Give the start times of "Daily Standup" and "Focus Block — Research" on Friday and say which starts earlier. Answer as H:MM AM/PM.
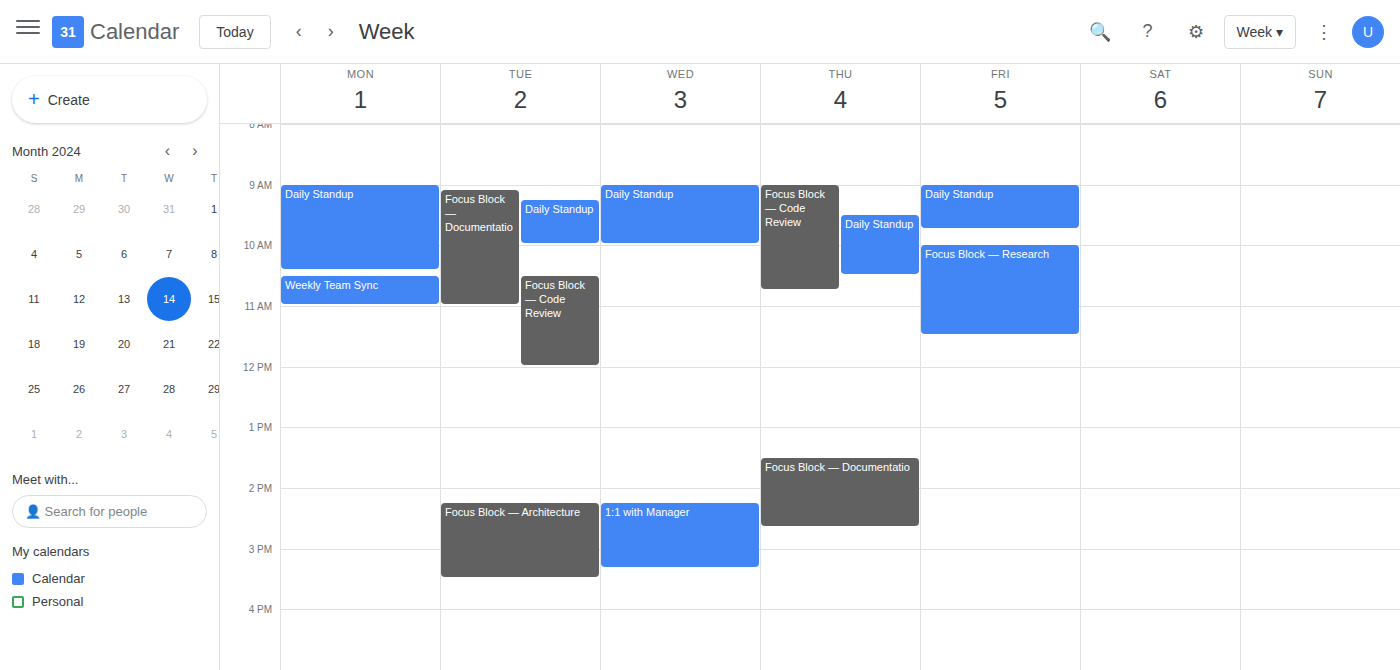
"Daily Standup" 9:00 AM; "Focus Block — Research" 10:00 AM.